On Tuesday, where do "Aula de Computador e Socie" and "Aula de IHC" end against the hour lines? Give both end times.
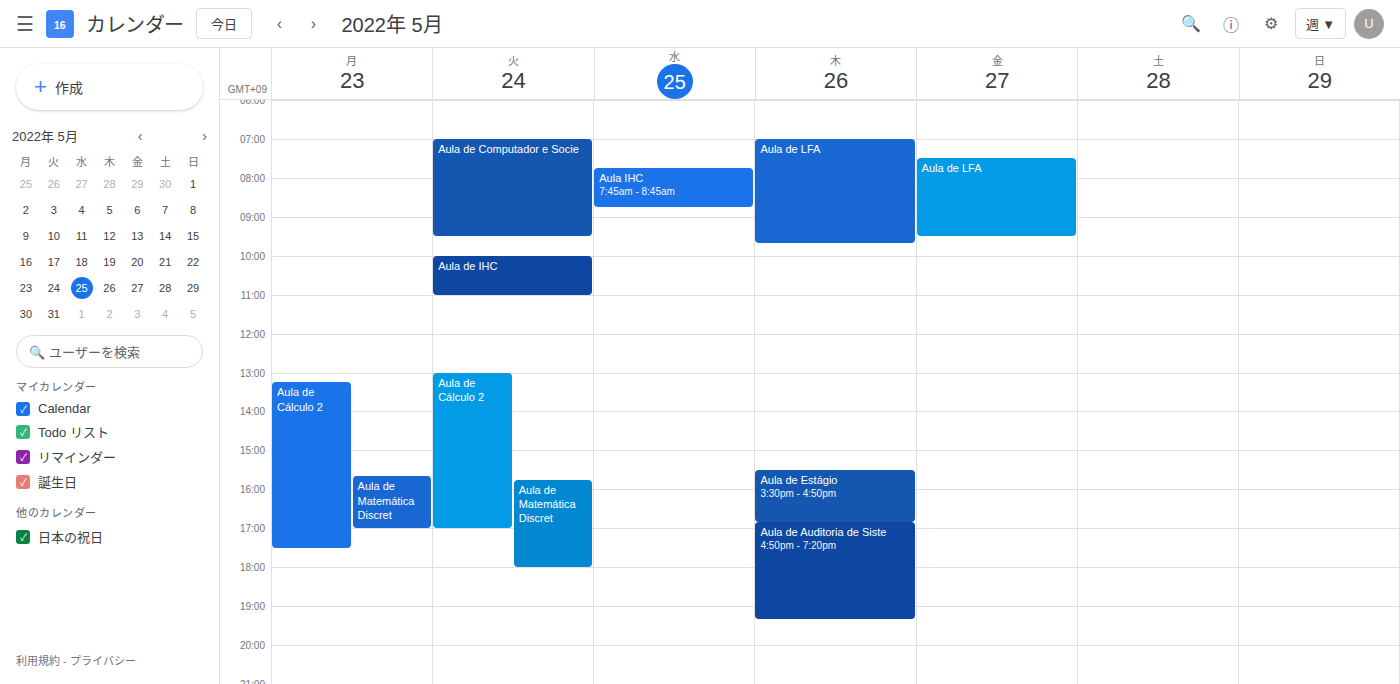
"Aula de Computador e Socie": 9:30 AM, halfway between the 9 AM and 10 AM lines. "Aula de IHC": 11:00 AM, exactly on the 11 AM line.